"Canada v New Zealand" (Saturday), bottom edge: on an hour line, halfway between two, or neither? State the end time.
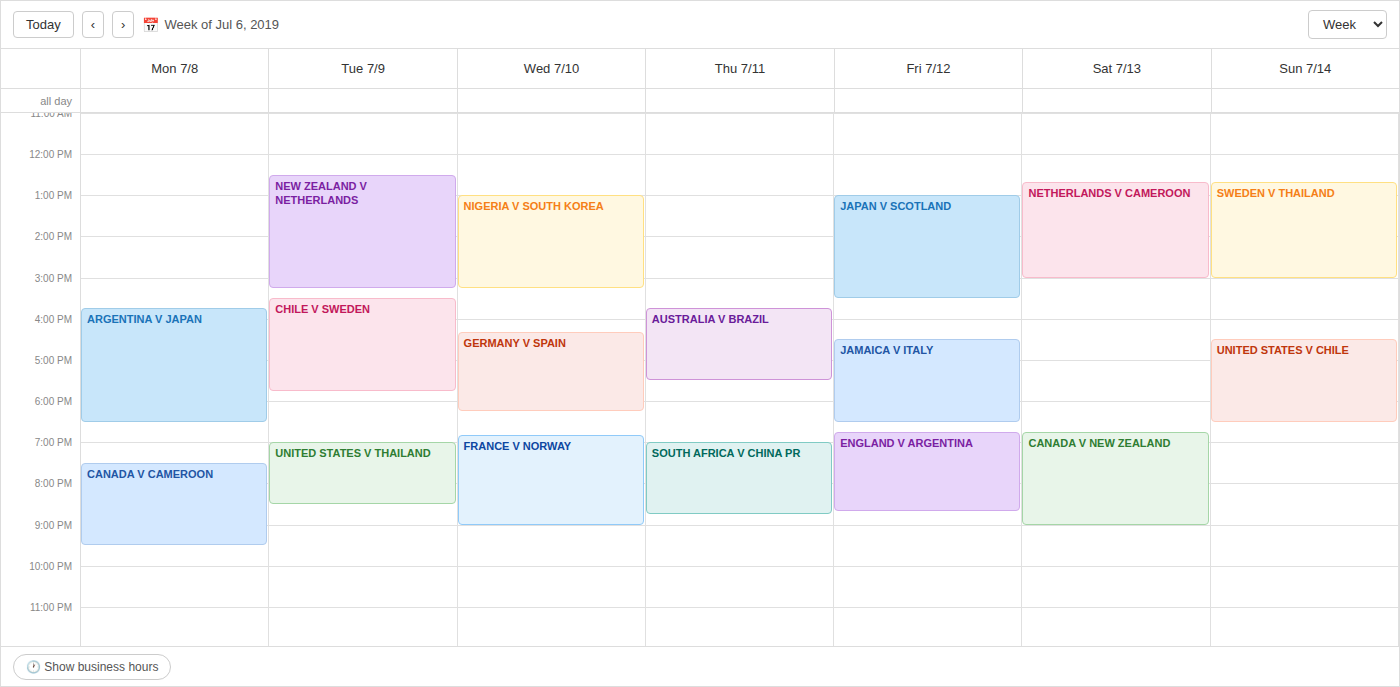
9:00 PM -- exactly on the 9 PM line.